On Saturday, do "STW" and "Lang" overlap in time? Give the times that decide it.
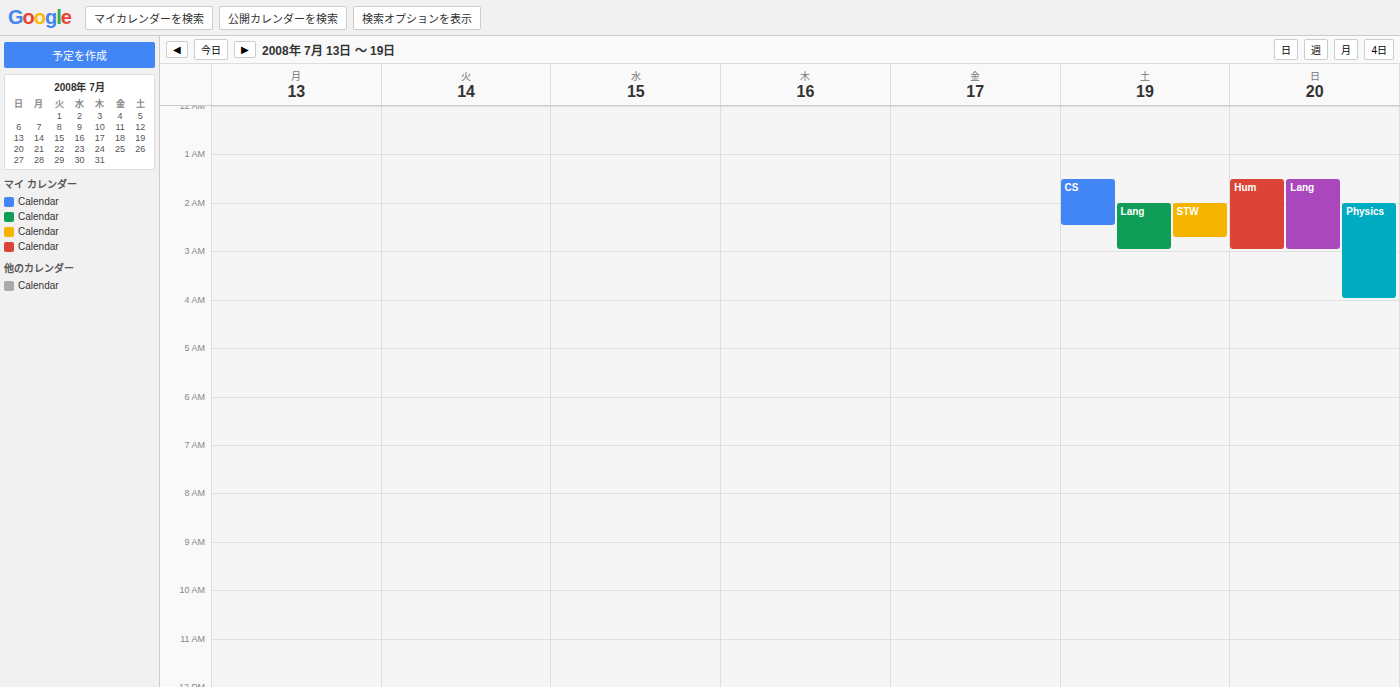
"Lang" starts at 2:00 AM, before "STW" ends at 2:45 AM -- they overlap.